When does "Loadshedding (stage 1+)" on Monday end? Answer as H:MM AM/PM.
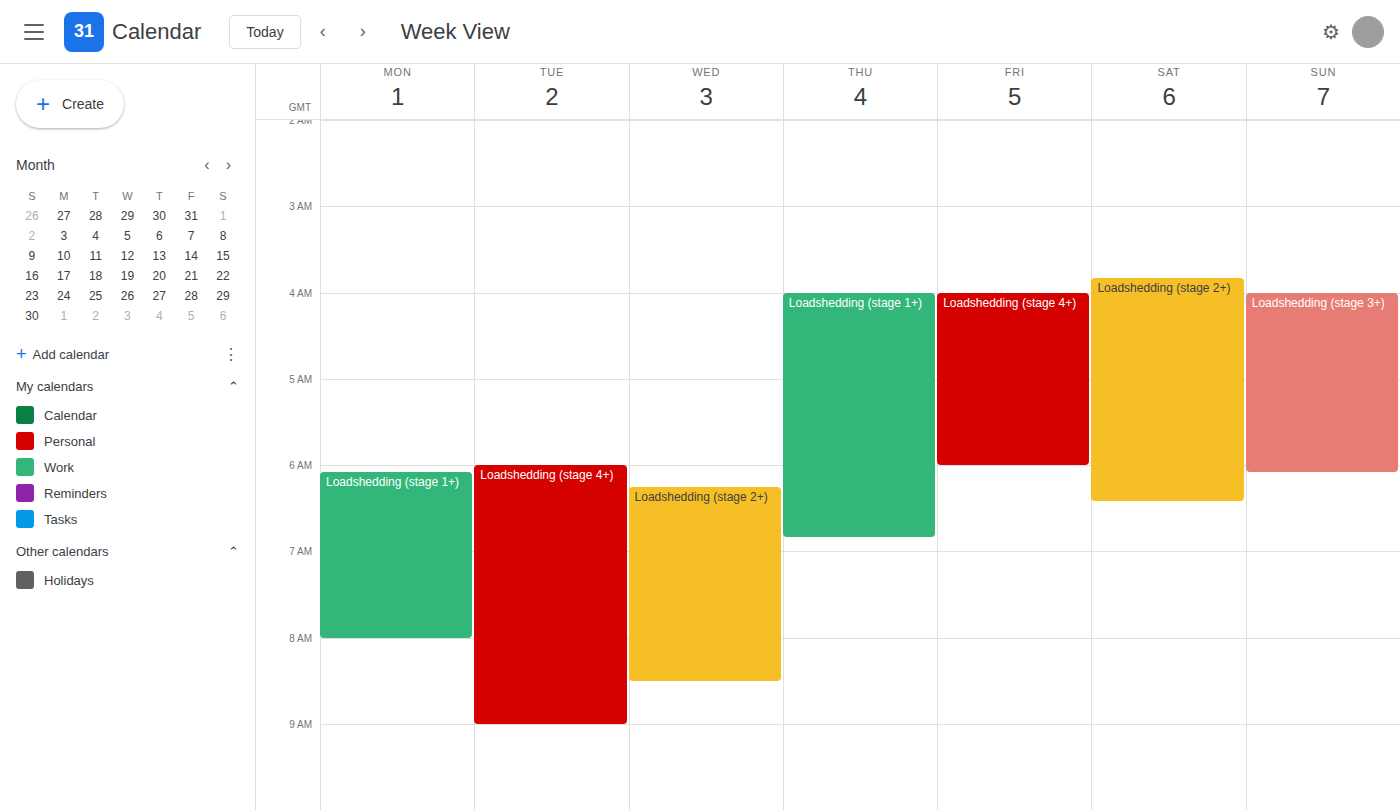
8:00 AM